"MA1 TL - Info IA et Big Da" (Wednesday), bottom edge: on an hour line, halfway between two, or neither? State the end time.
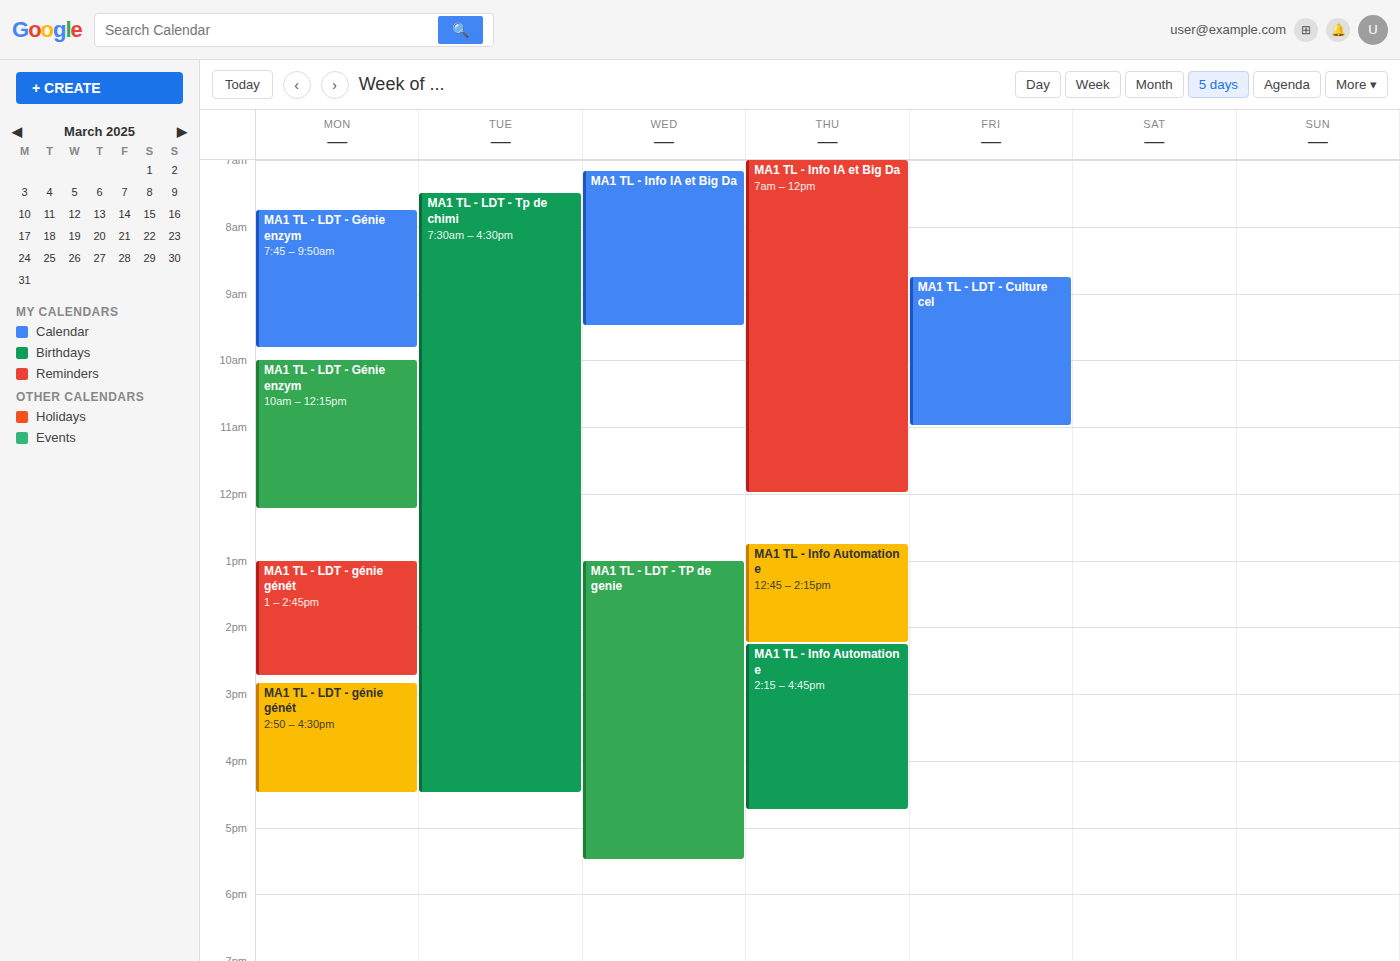
9:30 AM -- halfway between the 9 AM and 10 AM lines.